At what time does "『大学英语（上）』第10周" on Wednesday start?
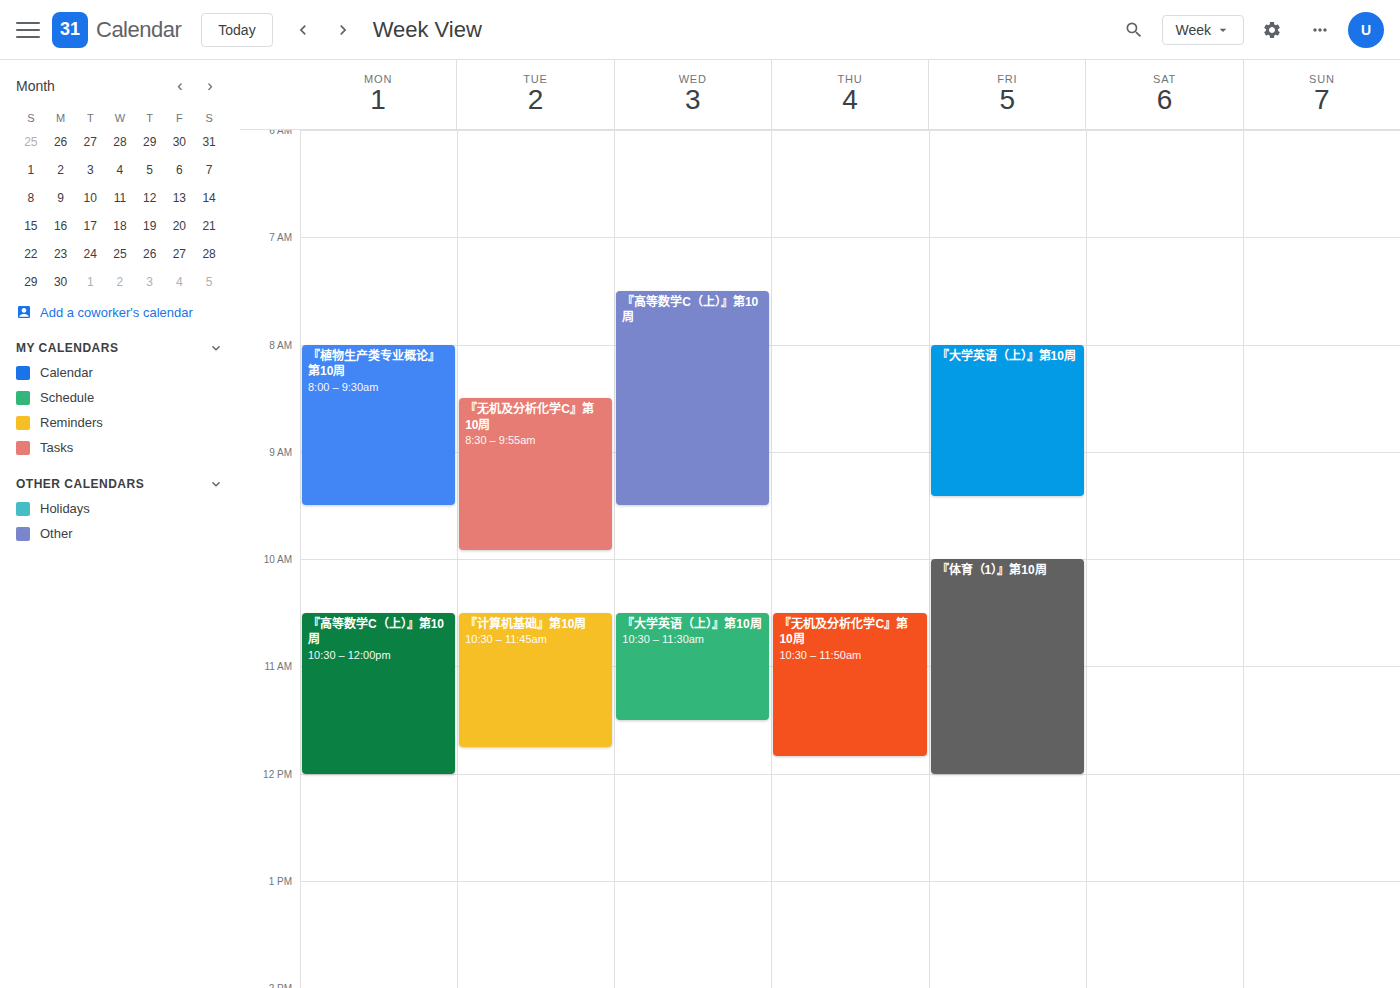
10:30 AM